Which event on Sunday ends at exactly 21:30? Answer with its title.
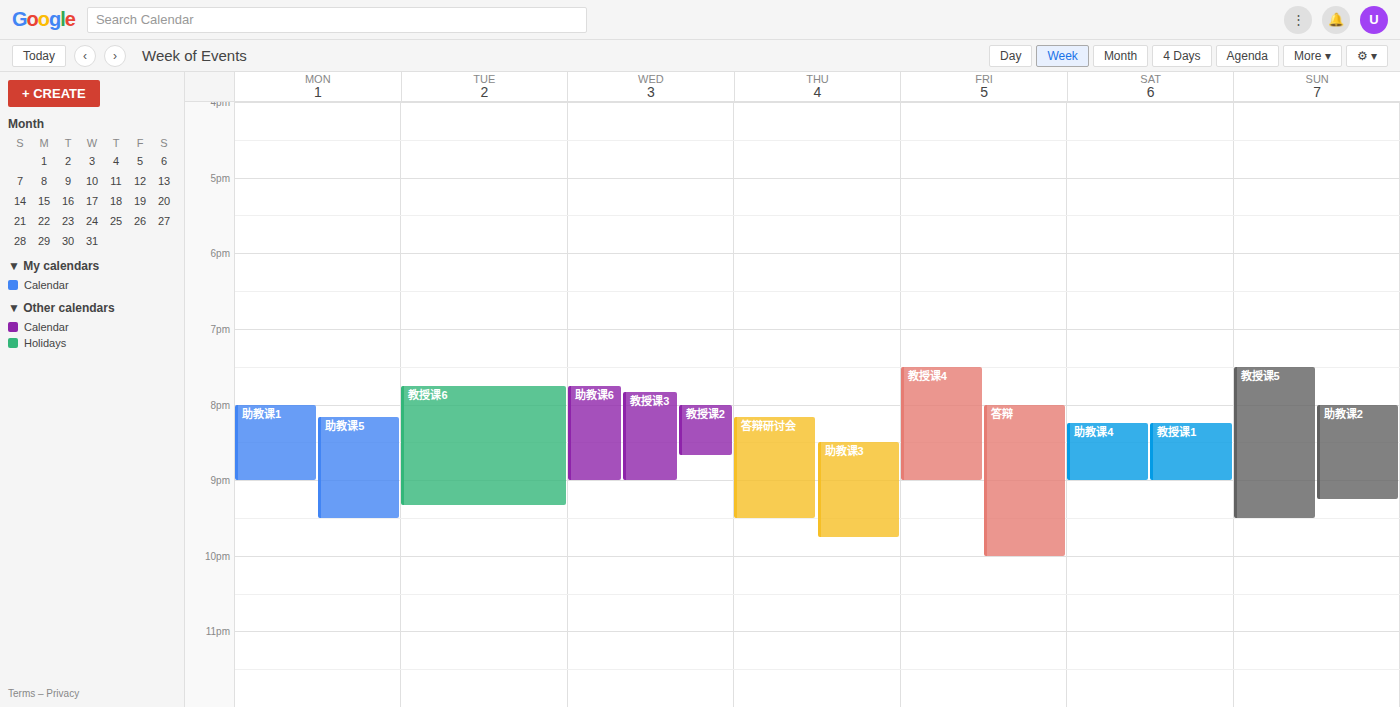
"教授课5"